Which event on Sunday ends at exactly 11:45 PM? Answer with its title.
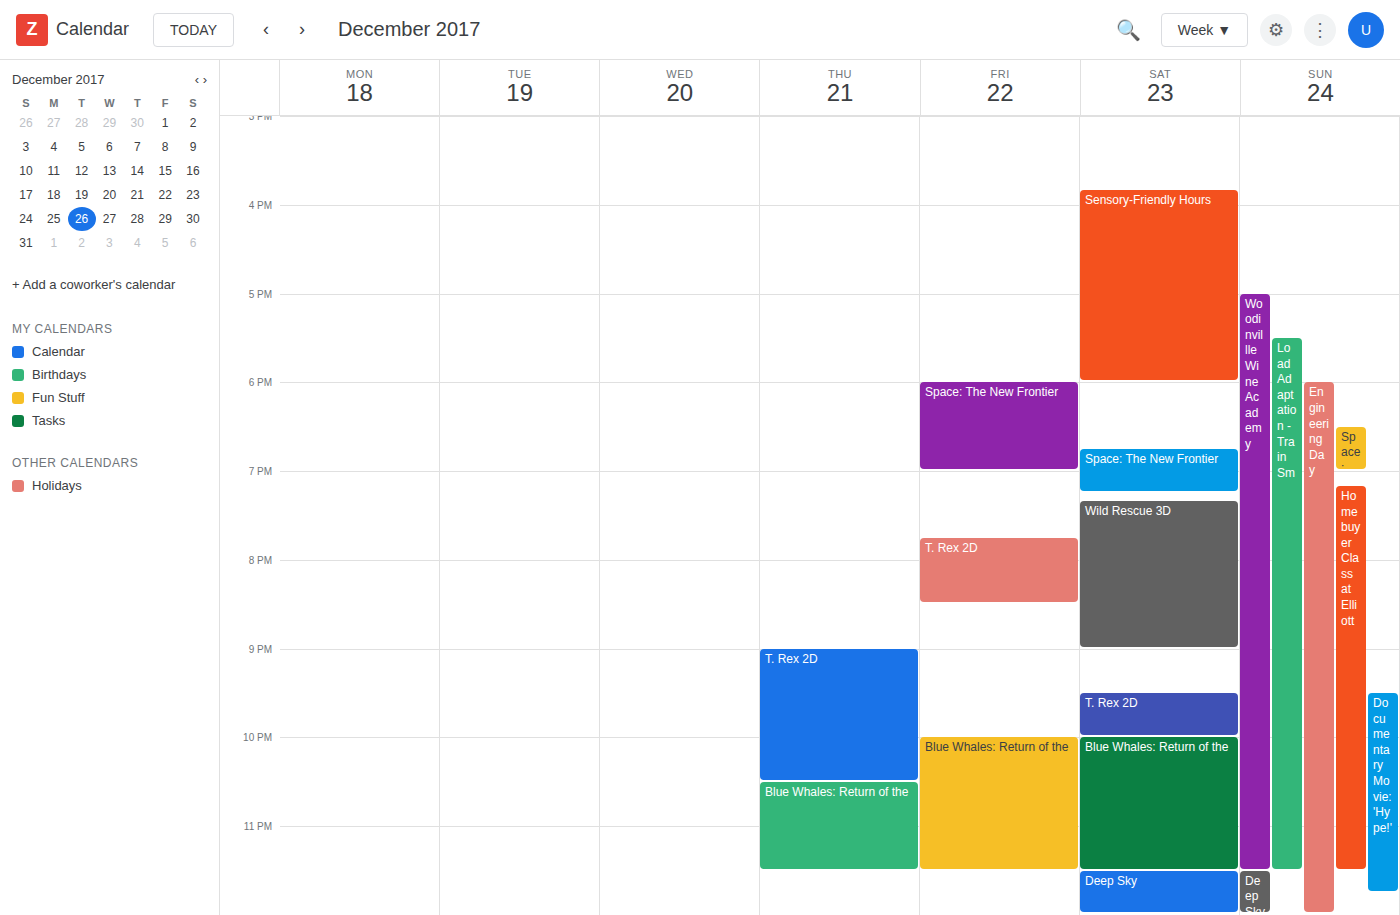
"Documentary Movie: 'Hype!'"